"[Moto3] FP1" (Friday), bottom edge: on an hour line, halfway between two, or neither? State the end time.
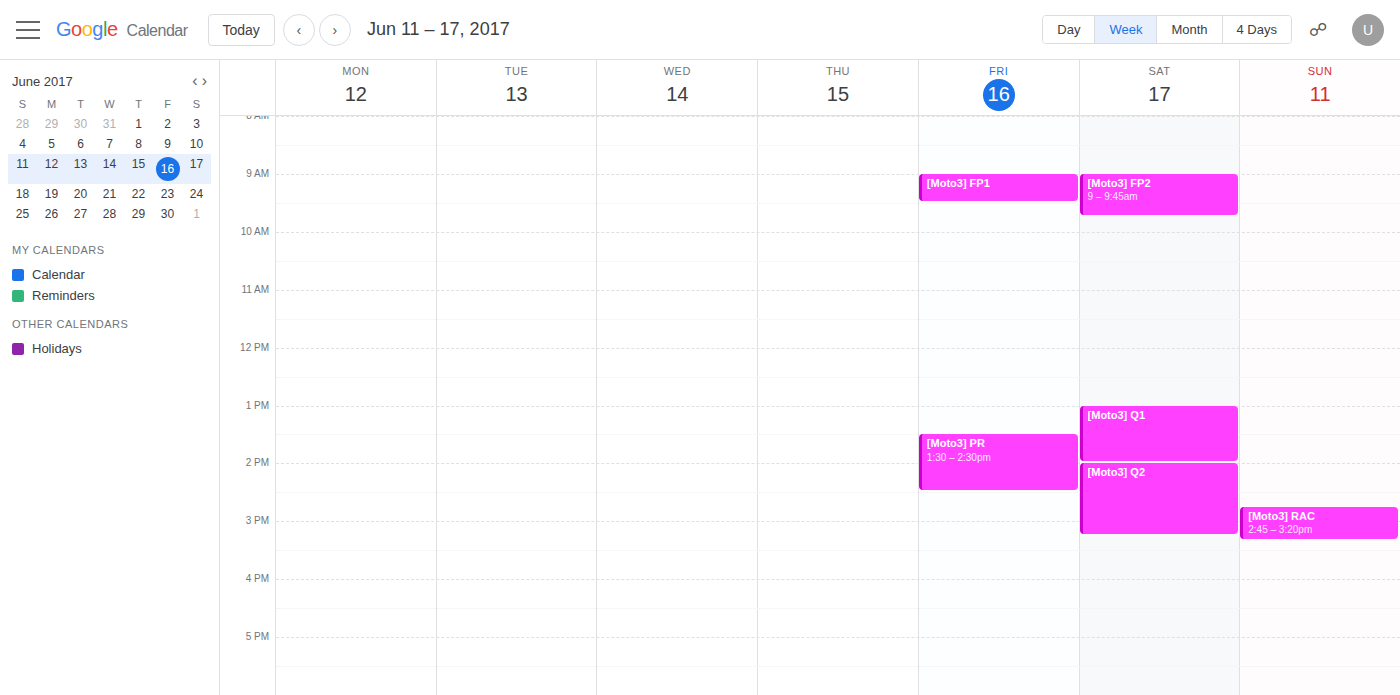
9:30 AM -- halfway between the 9 AM and 10 AM lines.